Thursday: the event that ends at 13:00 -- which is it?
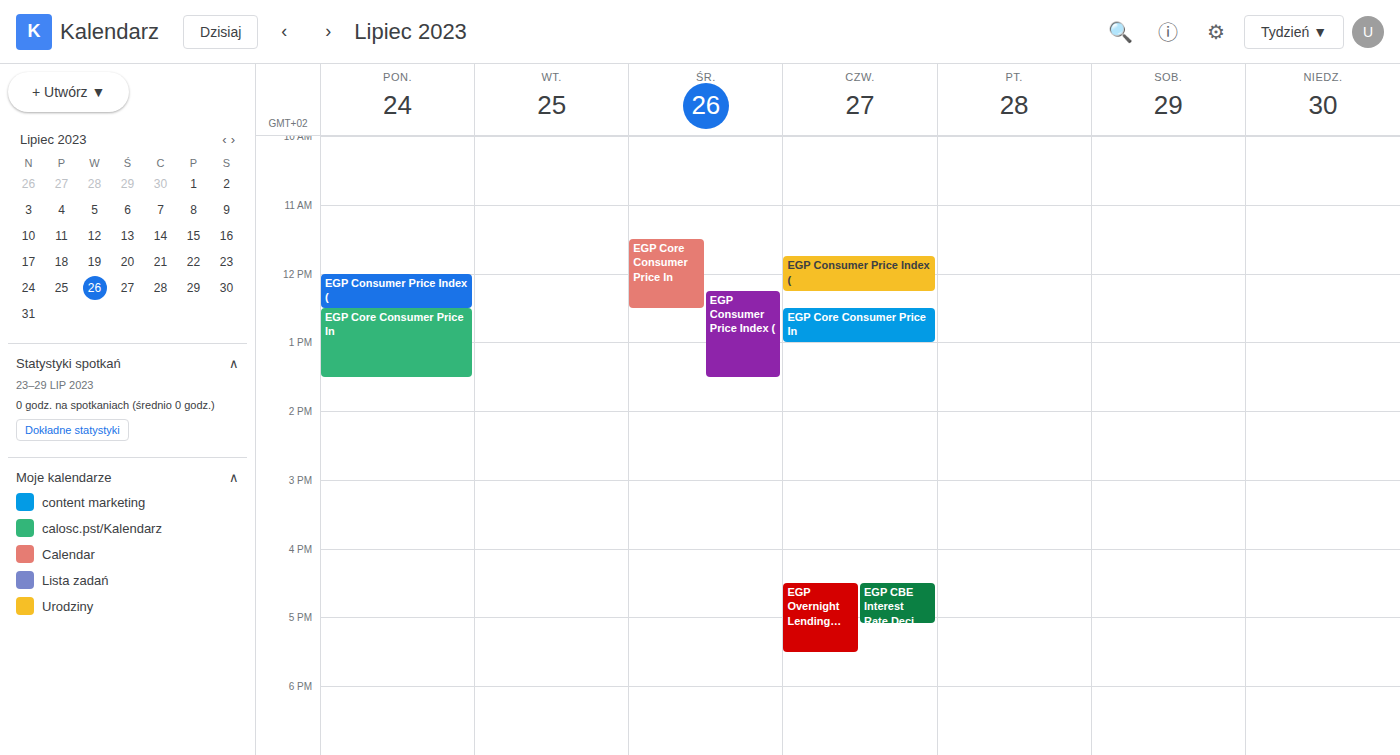
"EGP Core Consumer Price In"